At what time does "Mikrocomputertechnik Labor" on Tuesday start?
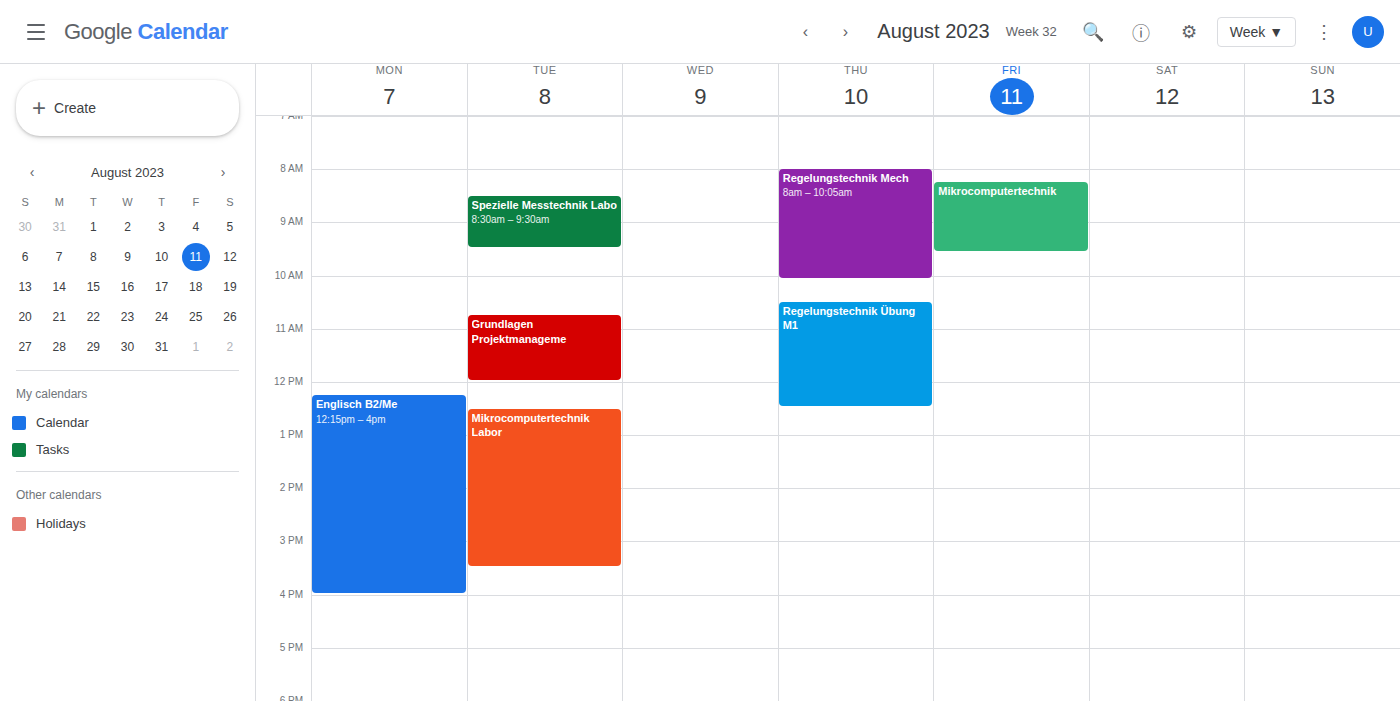
12:30